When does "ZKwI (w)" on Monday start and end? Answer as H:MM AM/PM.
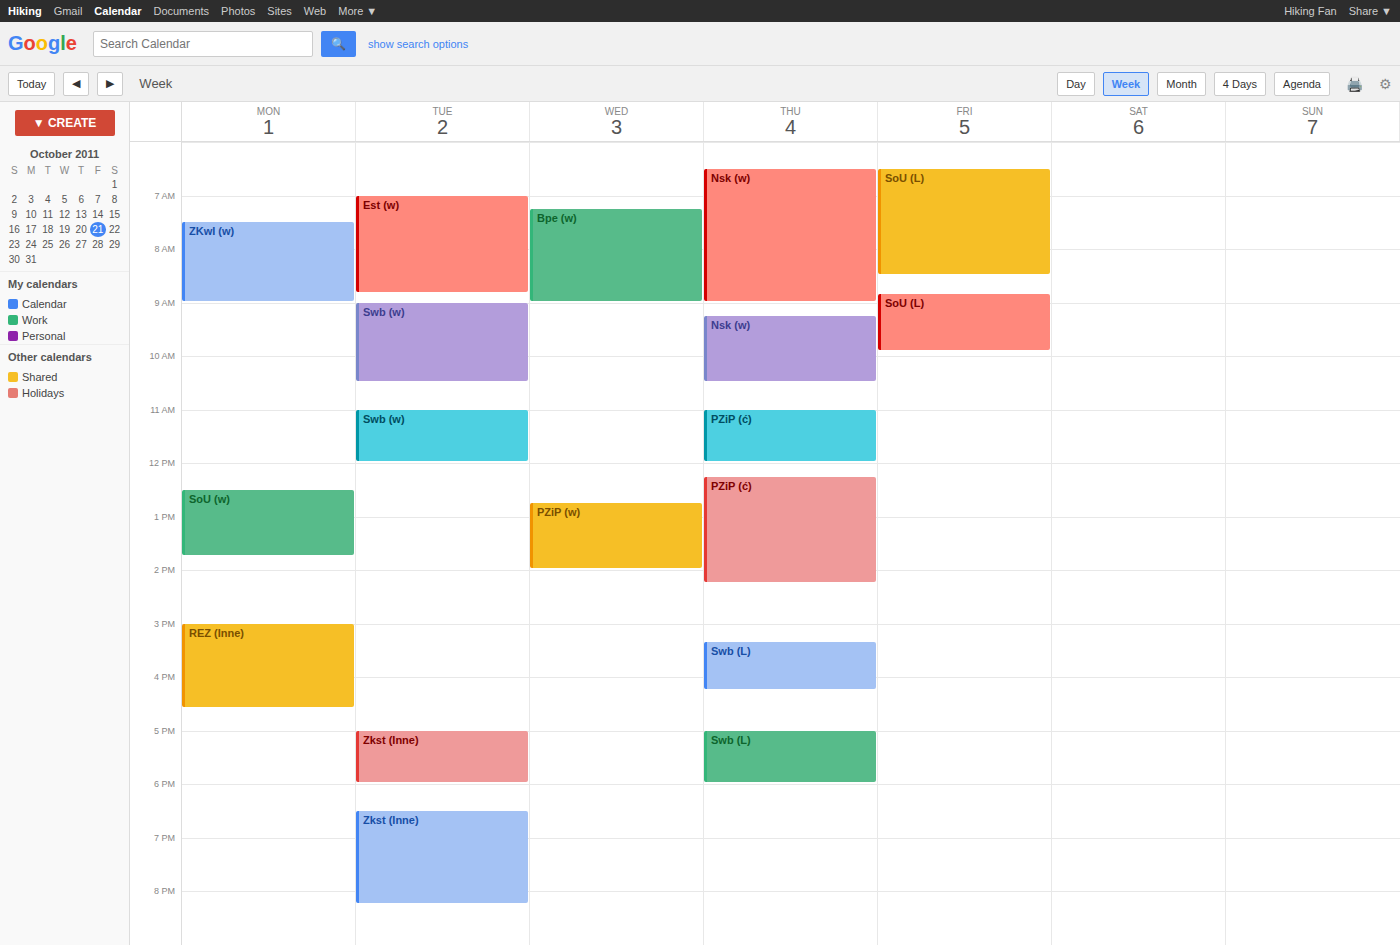
7:30 AM to 9:00 AM